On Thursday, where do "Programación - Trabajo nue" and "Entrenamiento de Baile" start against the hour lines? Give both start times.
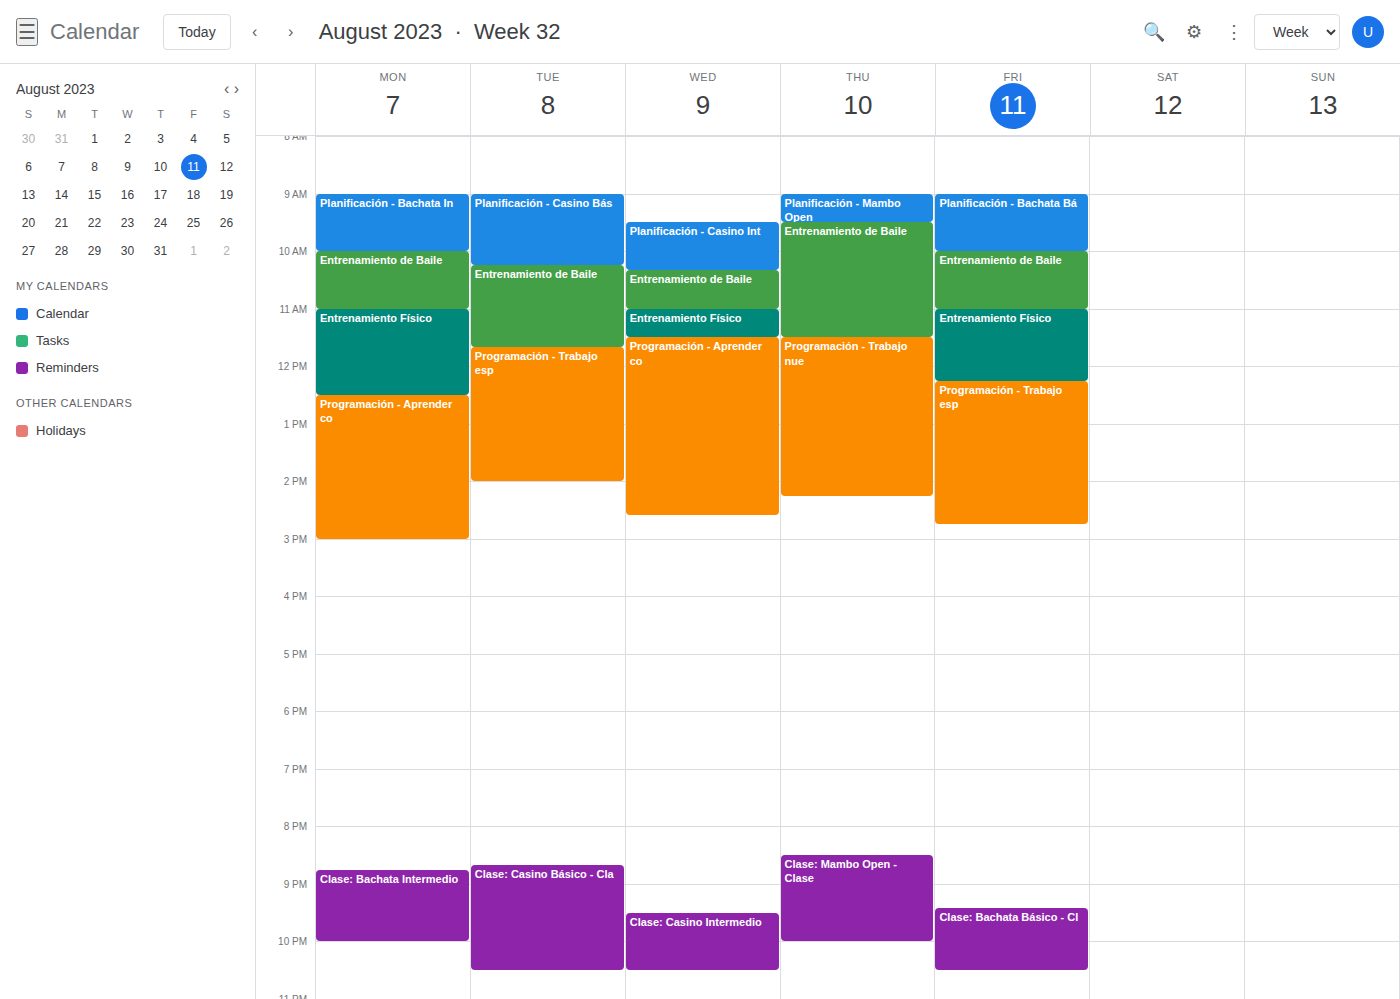
"Programación - Trabajo nue": 11:30 AM, halfway between the 11 AM and 12 PM lines. "Entrenamiento de Baile": 9:30 AM, halfway between the 9 AM and 10 AM lines.